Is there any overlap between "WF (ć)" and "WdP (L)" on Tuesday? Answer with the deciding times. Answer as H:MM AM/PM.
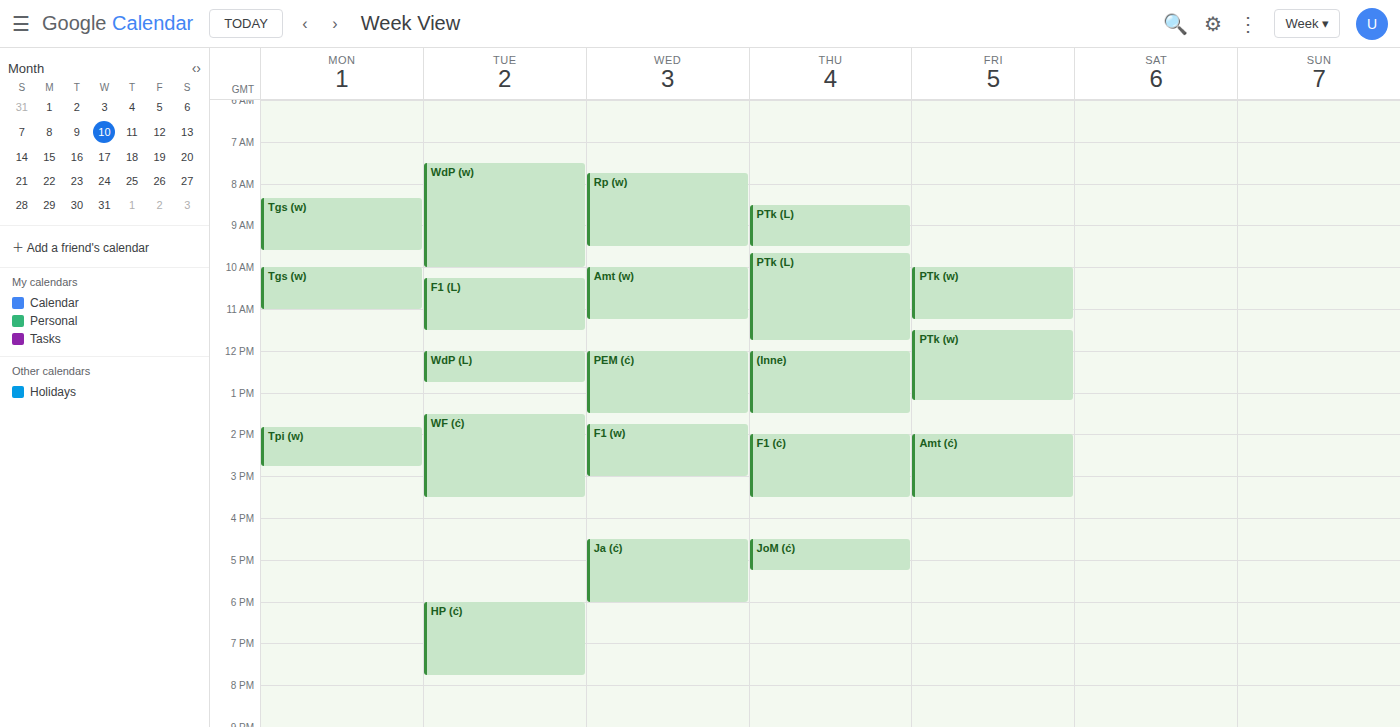
"WdP (L)" ends at 12:45 PM and "WF (ć)" starts at 1:30 PM -- no overlap.